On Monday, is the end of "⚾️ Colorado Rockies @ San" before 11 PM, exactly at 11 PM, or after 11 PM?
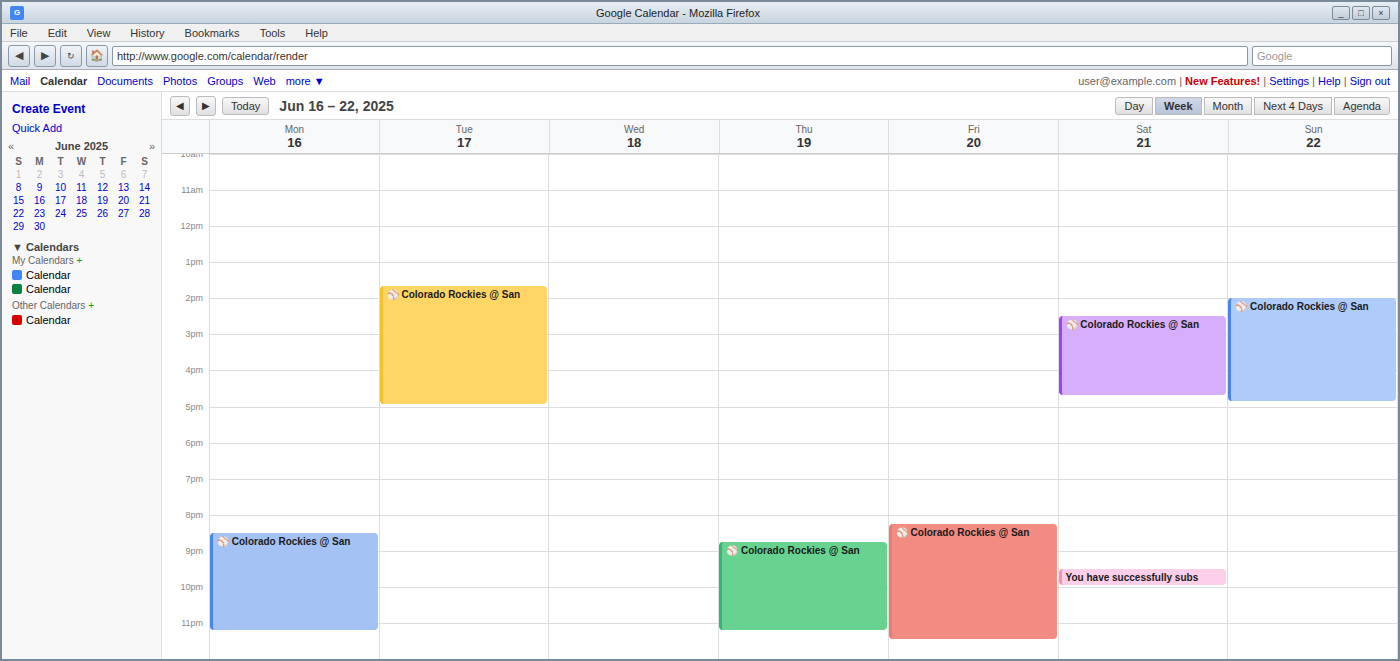
11:15 PM -- after 11 PM, 15 minutes below the 11 PM line.